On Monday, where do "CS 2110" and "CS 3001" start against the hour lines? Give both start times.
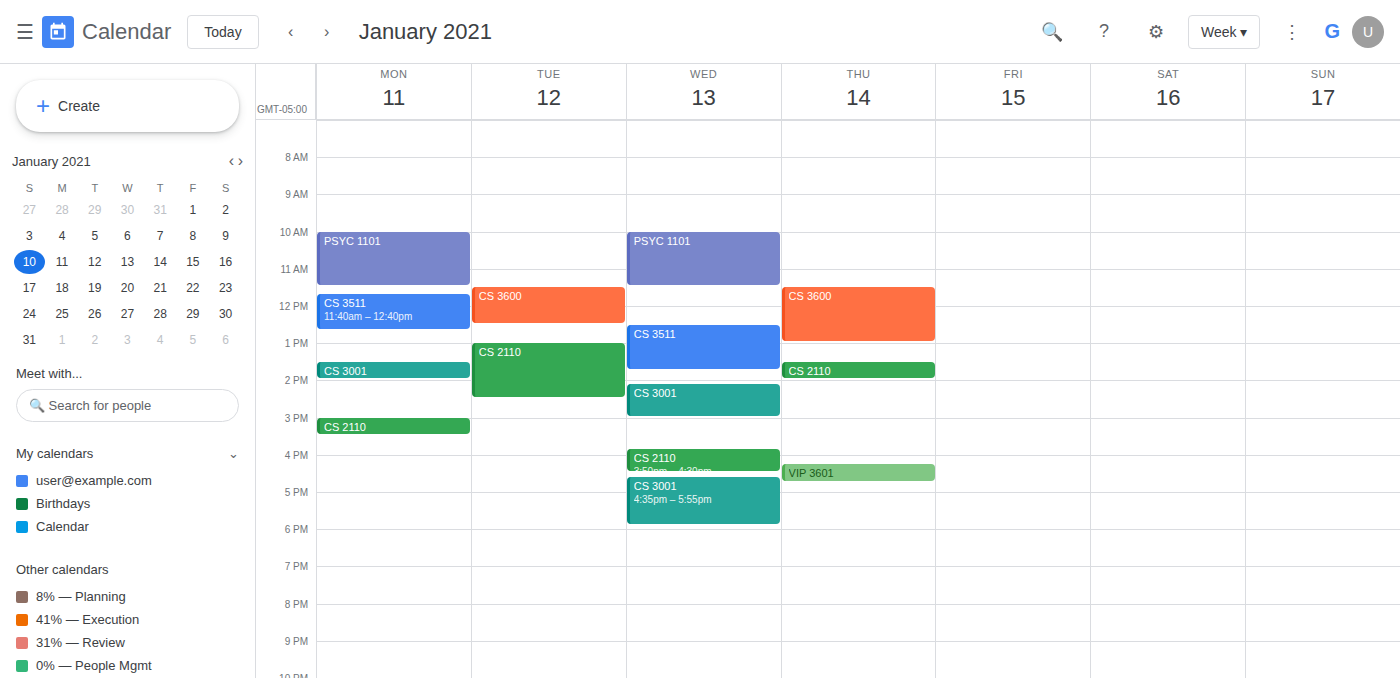
"CS 2110": 3:00 PM, exactly on the 3 PM line. "CS 3001": 1:30 PM, halfway between the 1 PM and 2 PM lines.